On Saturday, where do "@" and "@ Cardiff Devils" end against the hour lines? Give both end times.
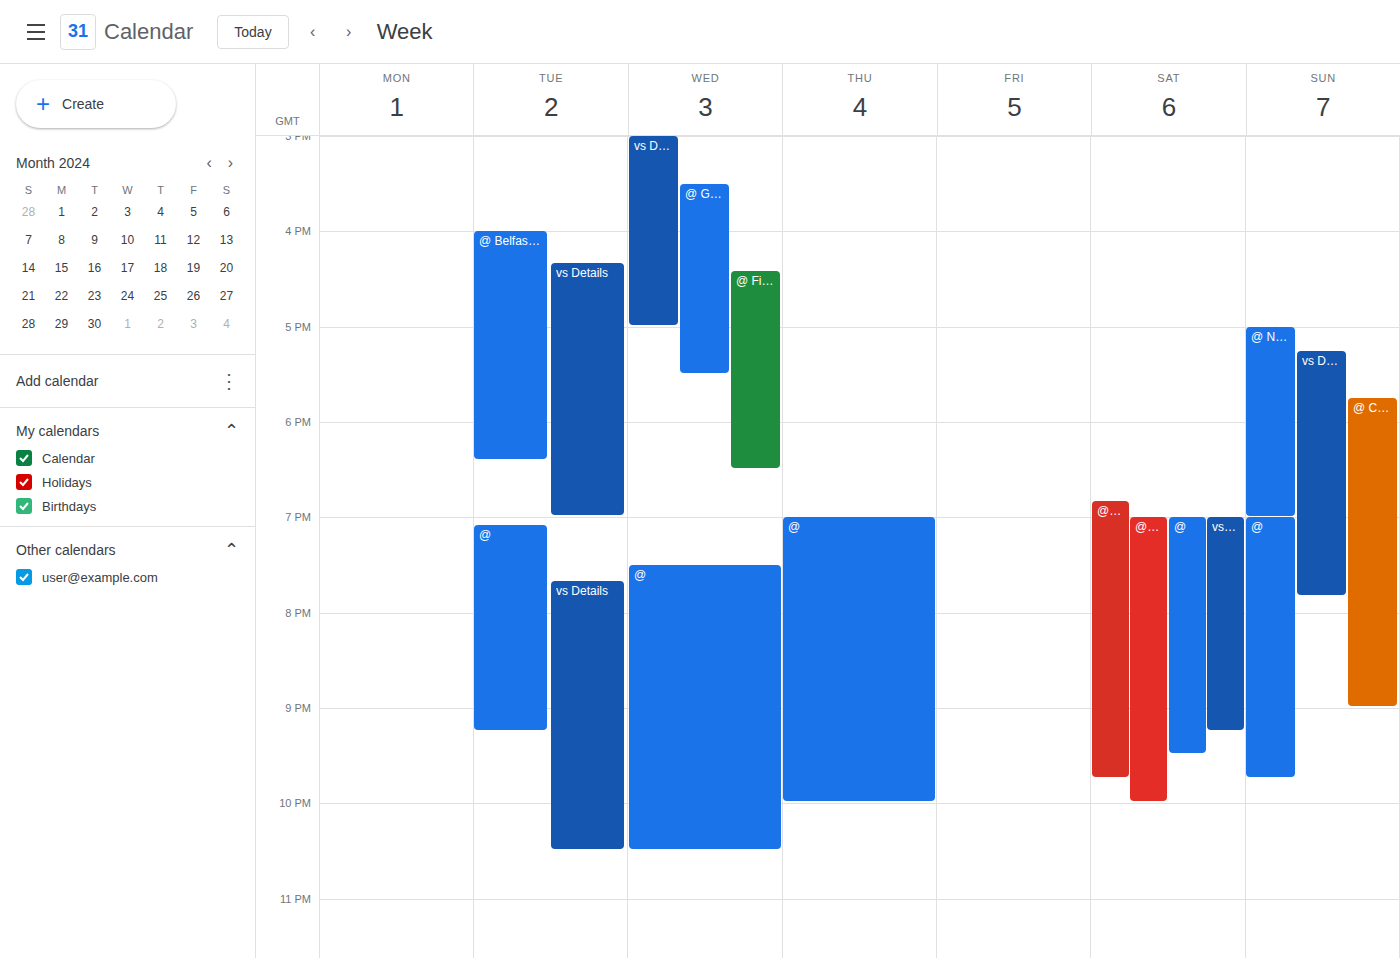
"@": 9:30 PM, halfway between the 9 PM and 10 PM lines. "@ Cardiff Devils": 10:00 PM, exactly on the 10 PM line.